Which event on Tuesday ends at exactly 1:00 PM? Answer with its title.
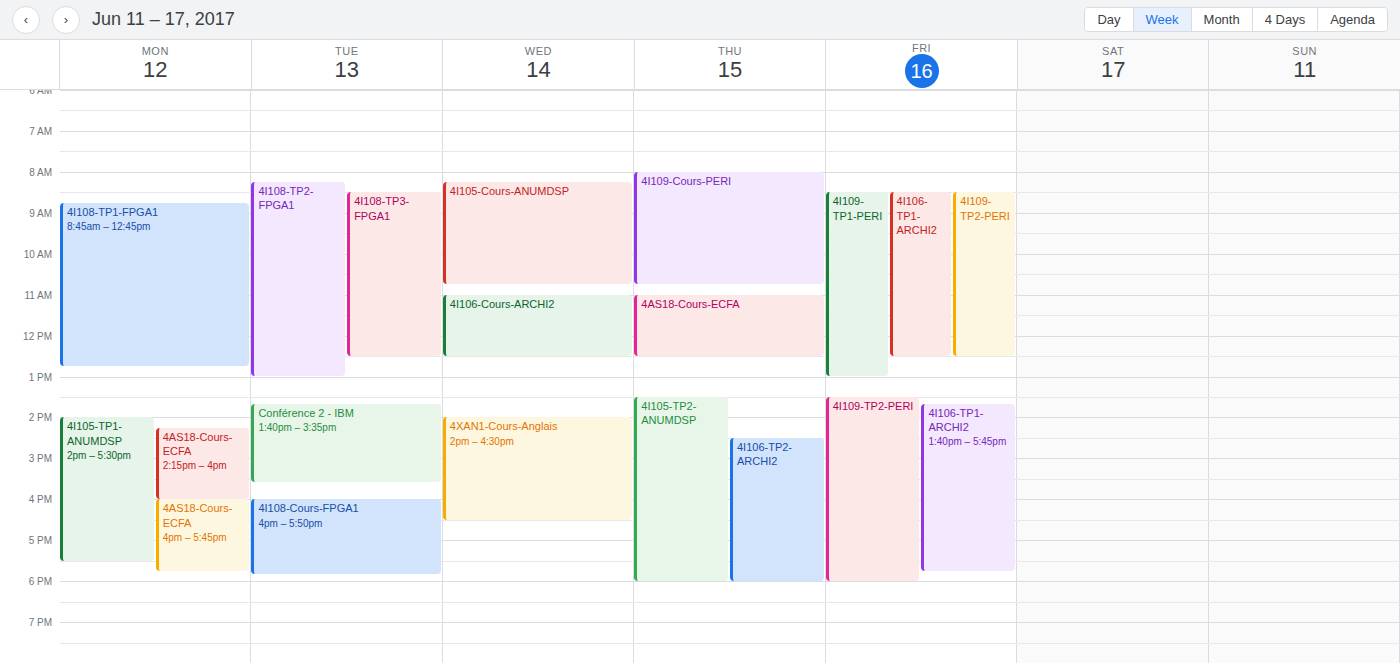
"4I108-TP2-FPGA1"